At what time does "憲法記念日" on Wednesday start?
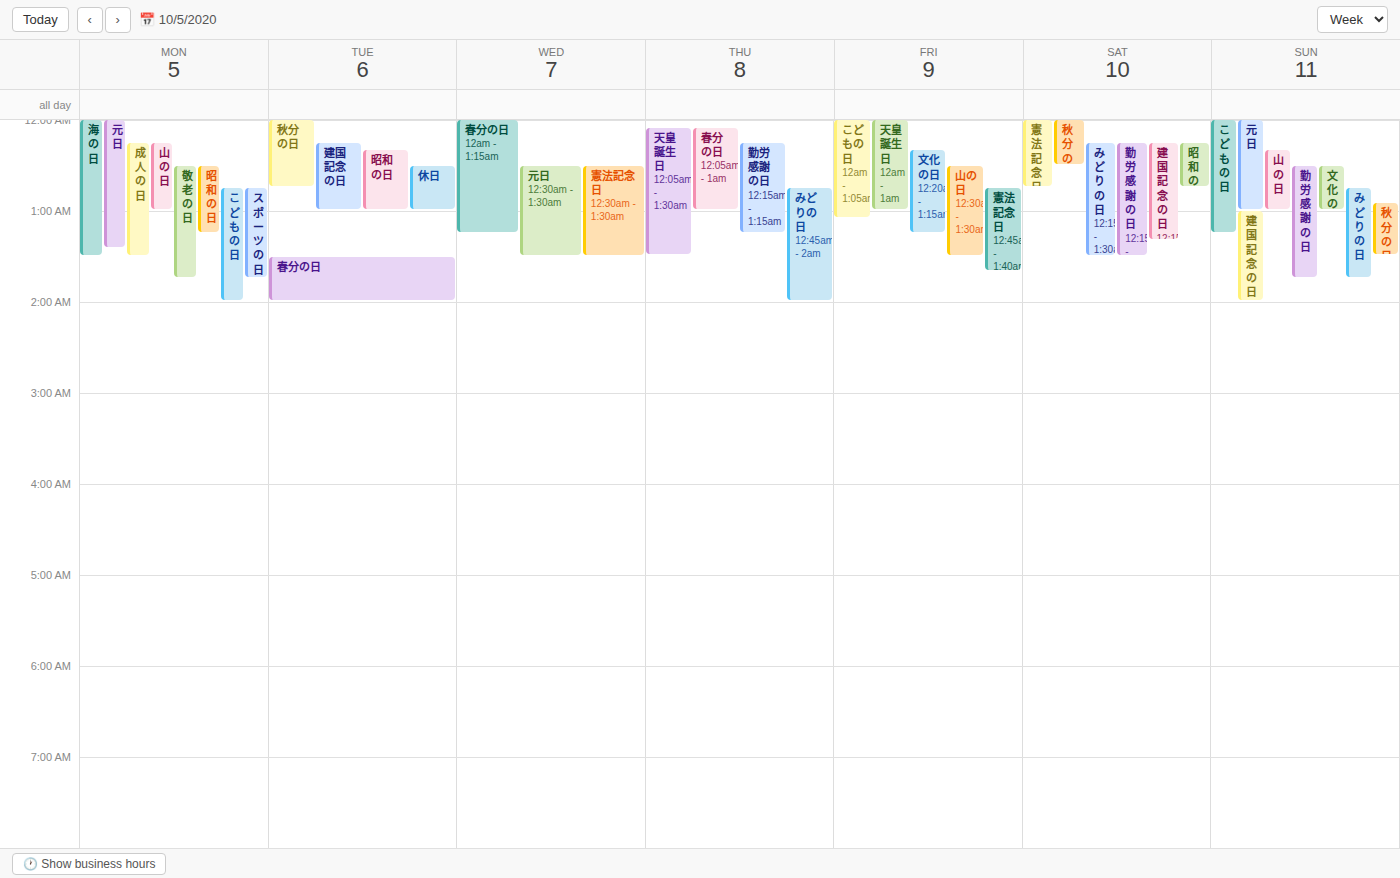
12:30 AM